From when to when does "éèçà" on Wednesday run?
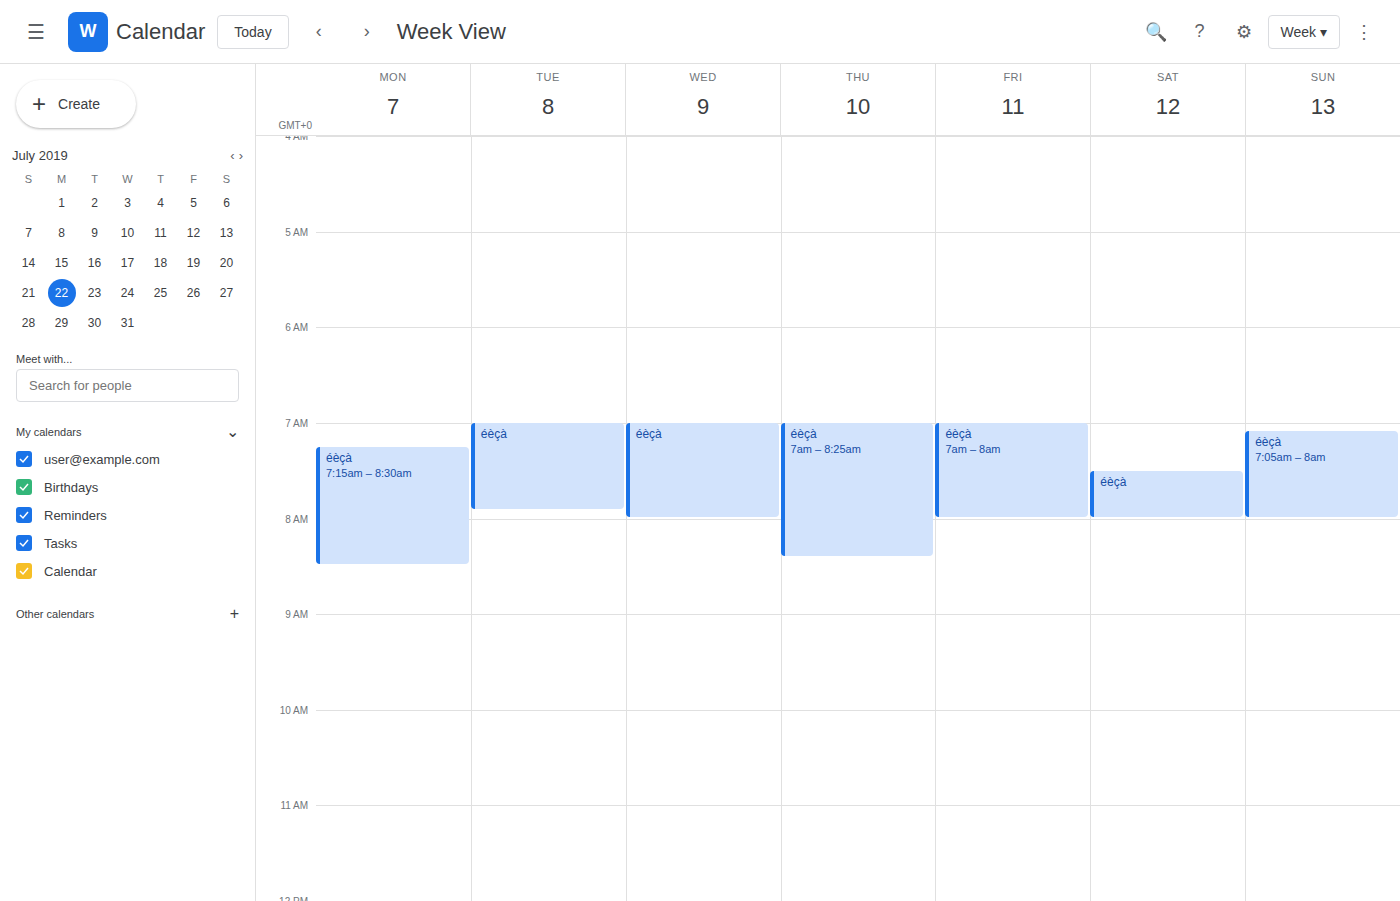
7:00 AM to 8:00 AM